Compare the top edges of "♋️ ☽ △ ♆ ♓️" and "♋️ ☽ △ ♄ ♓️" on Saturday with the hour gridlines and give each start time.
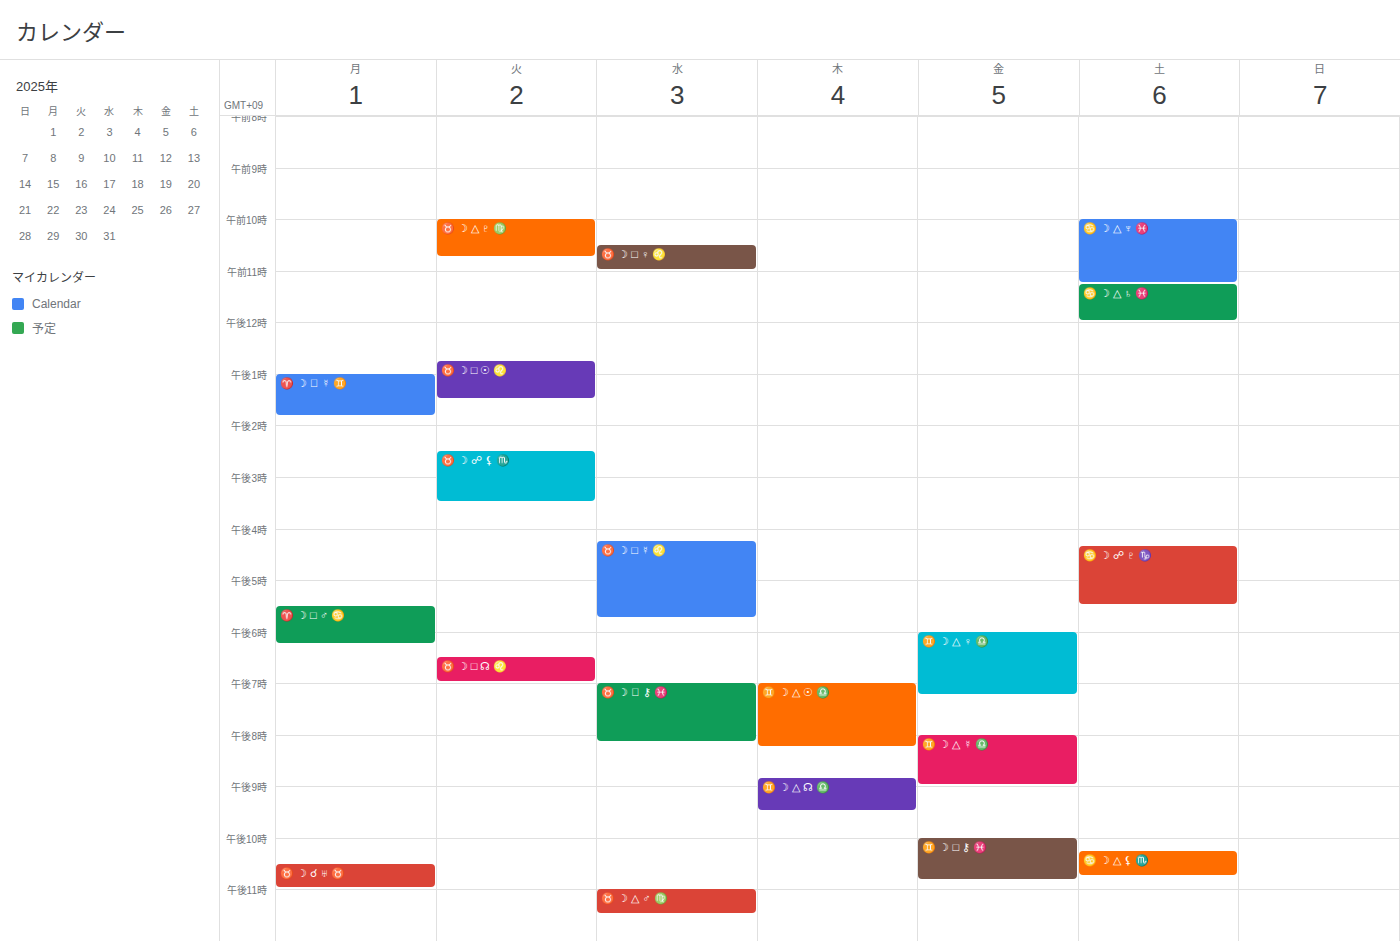
"♋️ ☽ △ ♆ ♓️": 10:00, exactly on the 10:00 line. "♋️ ☽ △ ♄ ♓️": 11:15, neither: a quarter of the way from the 11:00 line to the 12:00 line.